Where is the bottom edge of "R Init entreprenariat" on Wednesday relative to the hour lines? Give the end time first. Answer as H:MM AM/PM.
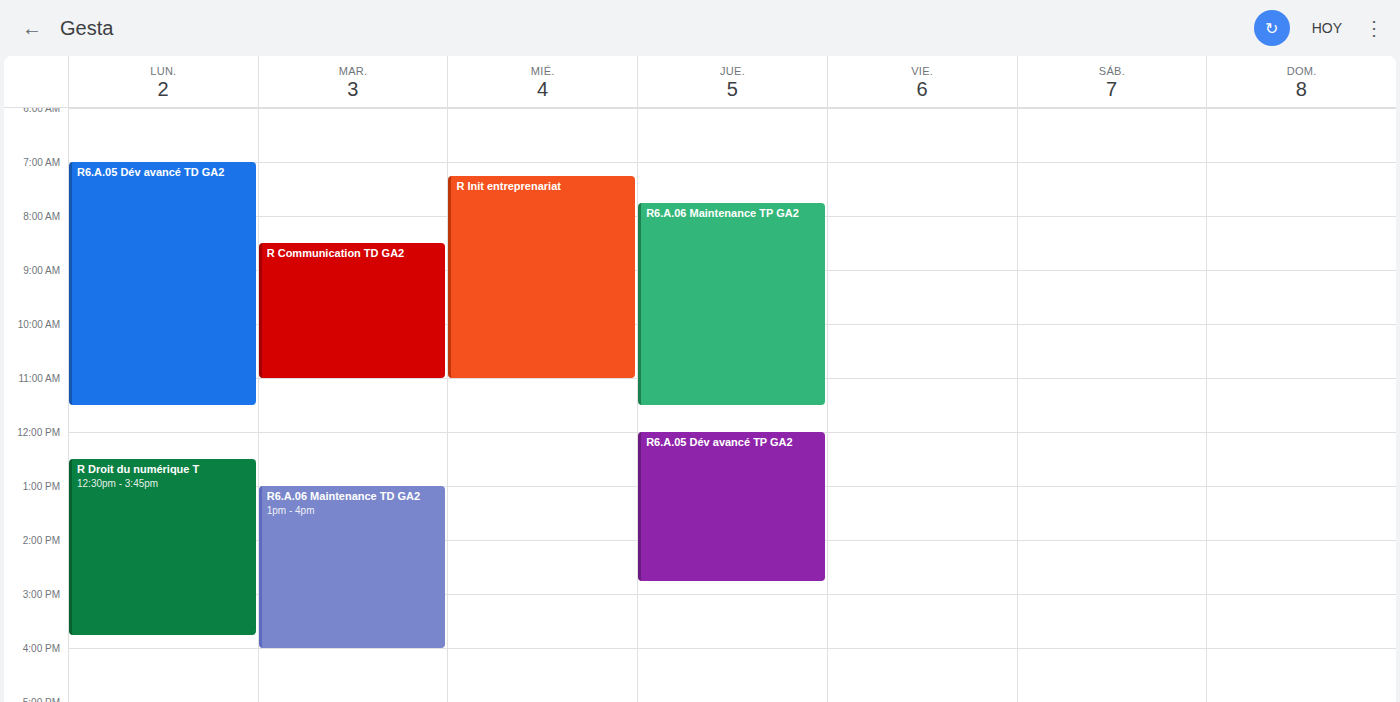
11:00 AM -- exactly on the 11 AM line.